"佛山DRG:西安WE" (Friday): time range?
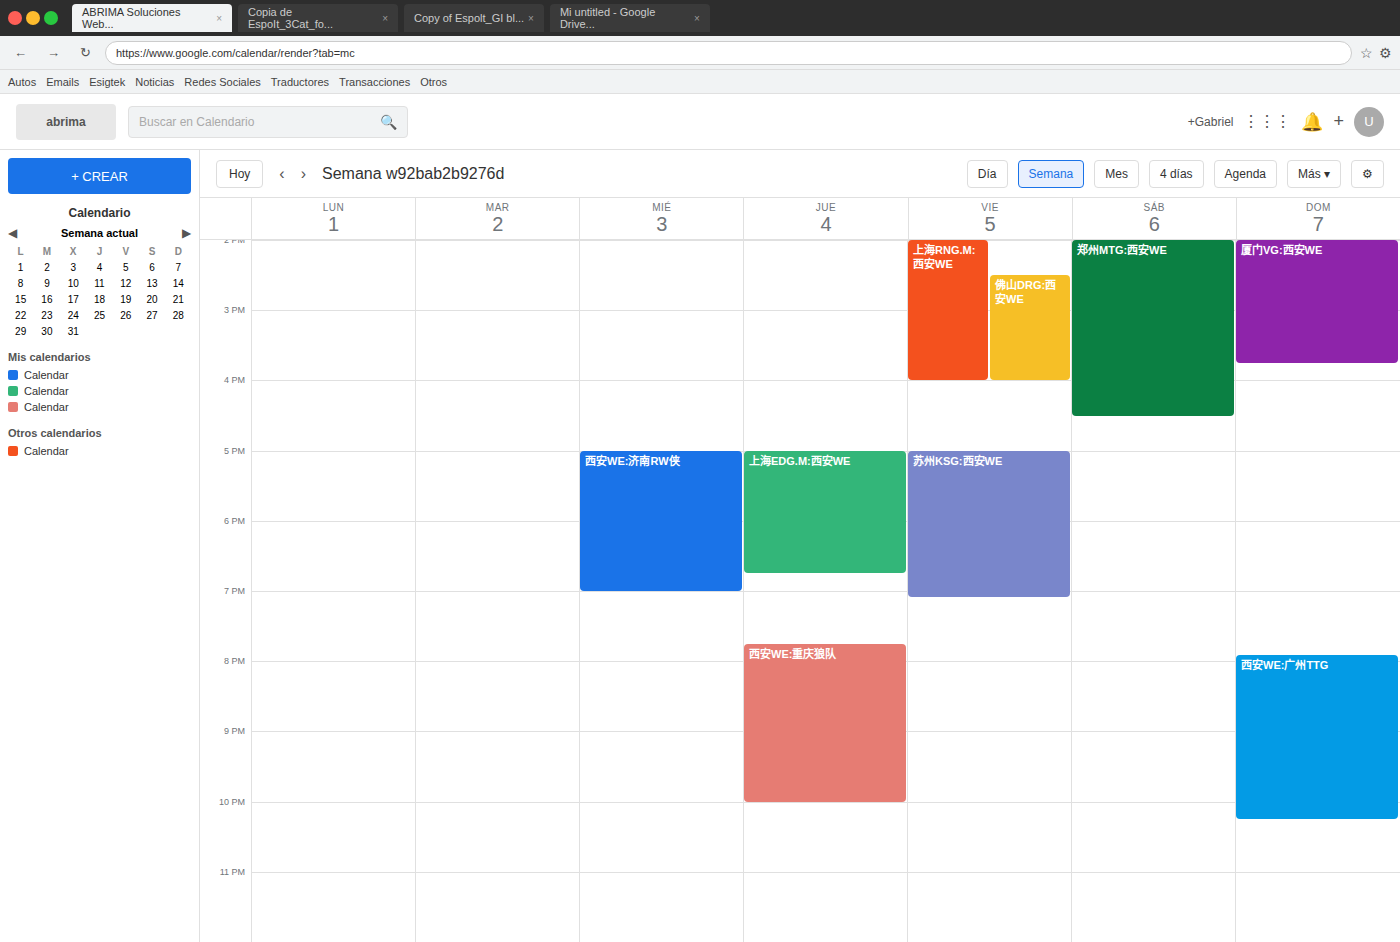
2:30 PM to 4:00 PM